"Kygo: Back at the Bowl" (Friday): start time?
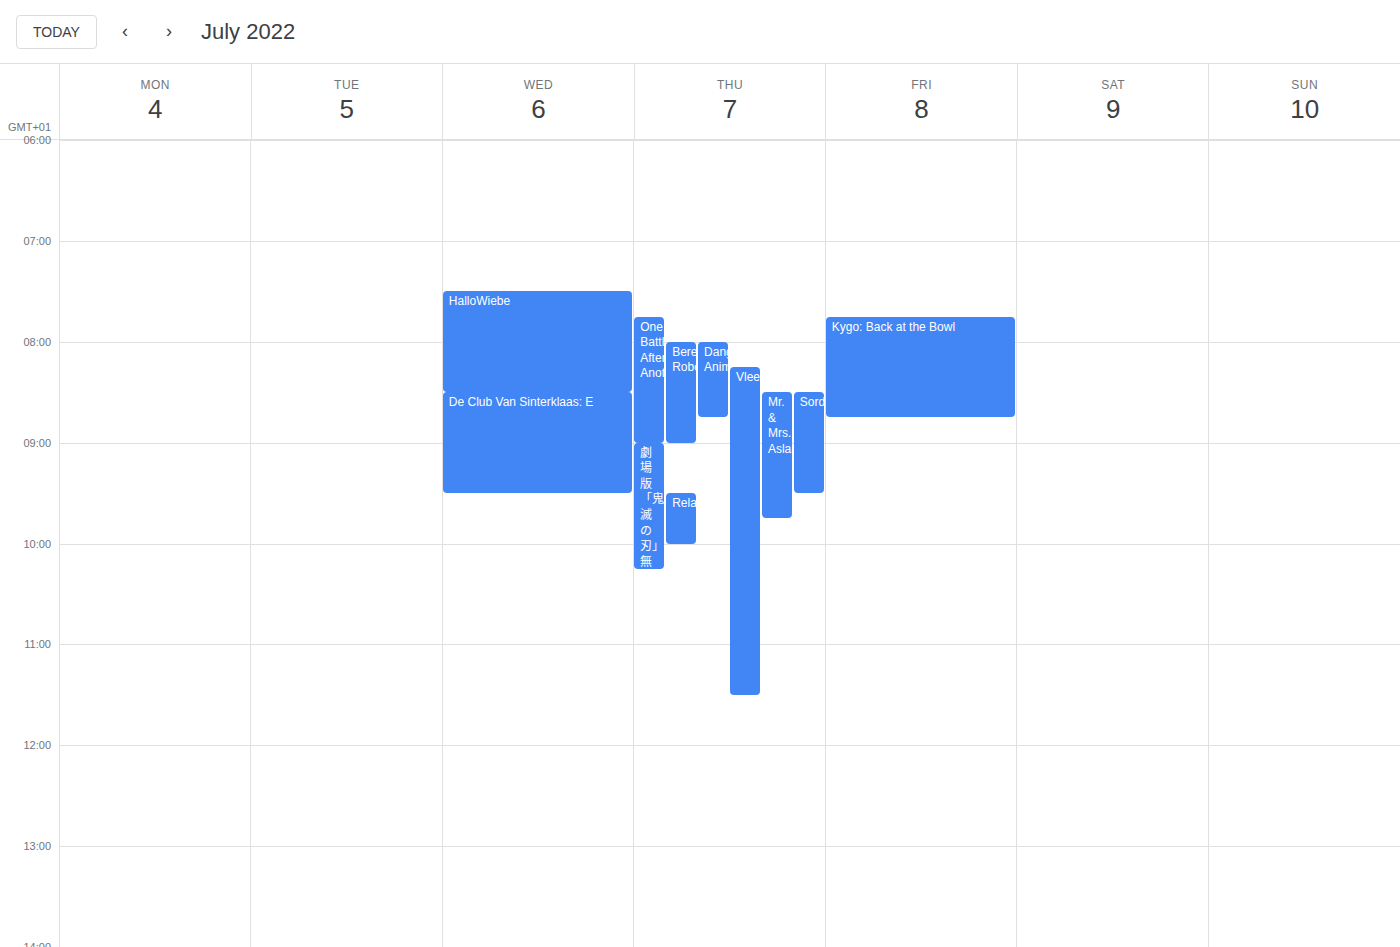
7:45 AM